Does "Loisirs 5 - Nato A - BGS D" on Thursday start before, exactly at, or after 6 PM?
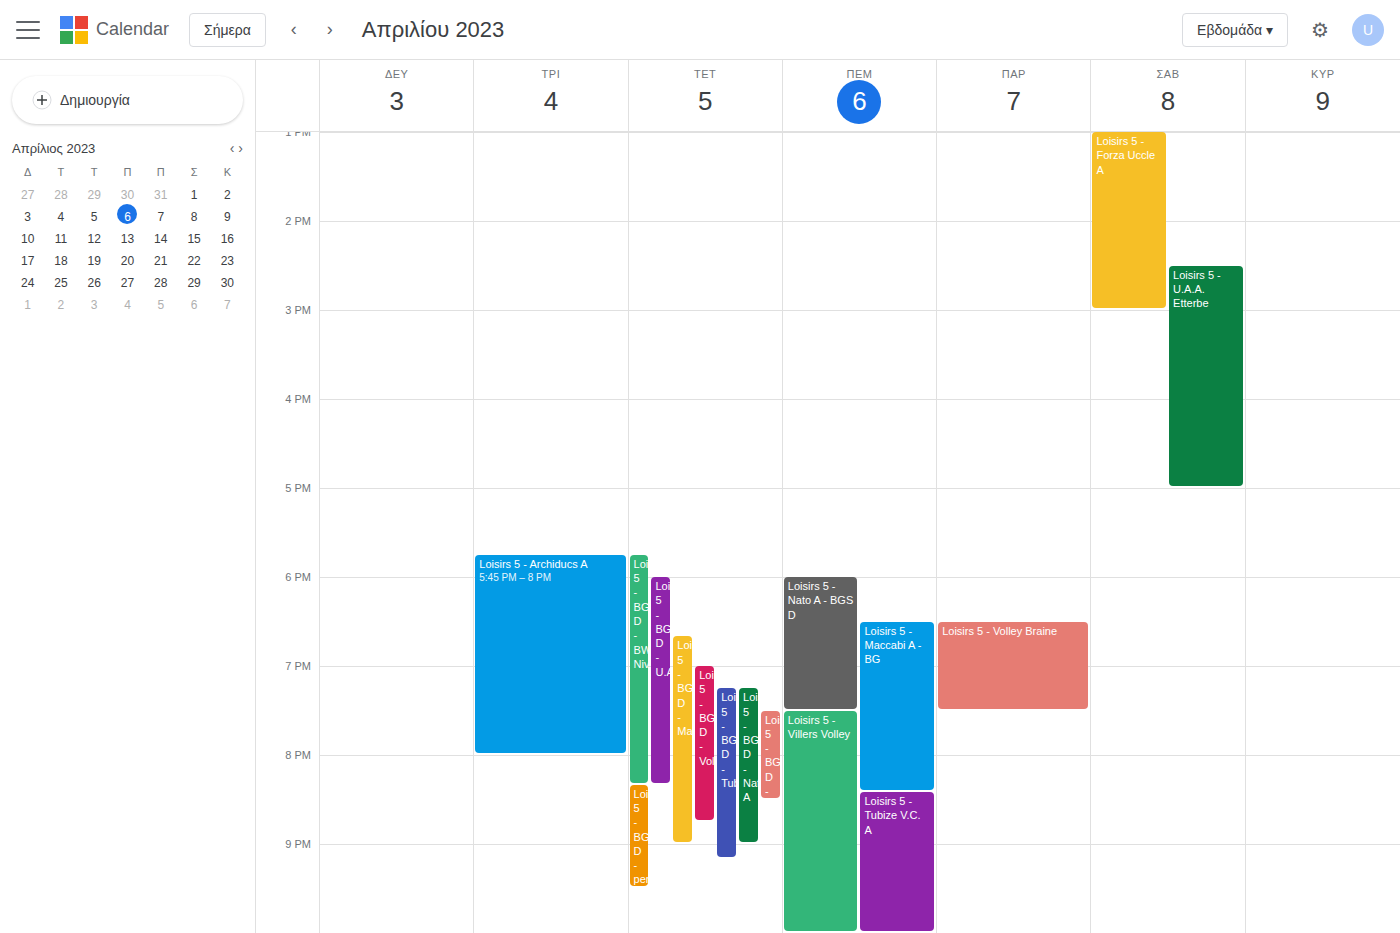
6:00 PM -- exactly at 6 PM, on the 6 PM line.